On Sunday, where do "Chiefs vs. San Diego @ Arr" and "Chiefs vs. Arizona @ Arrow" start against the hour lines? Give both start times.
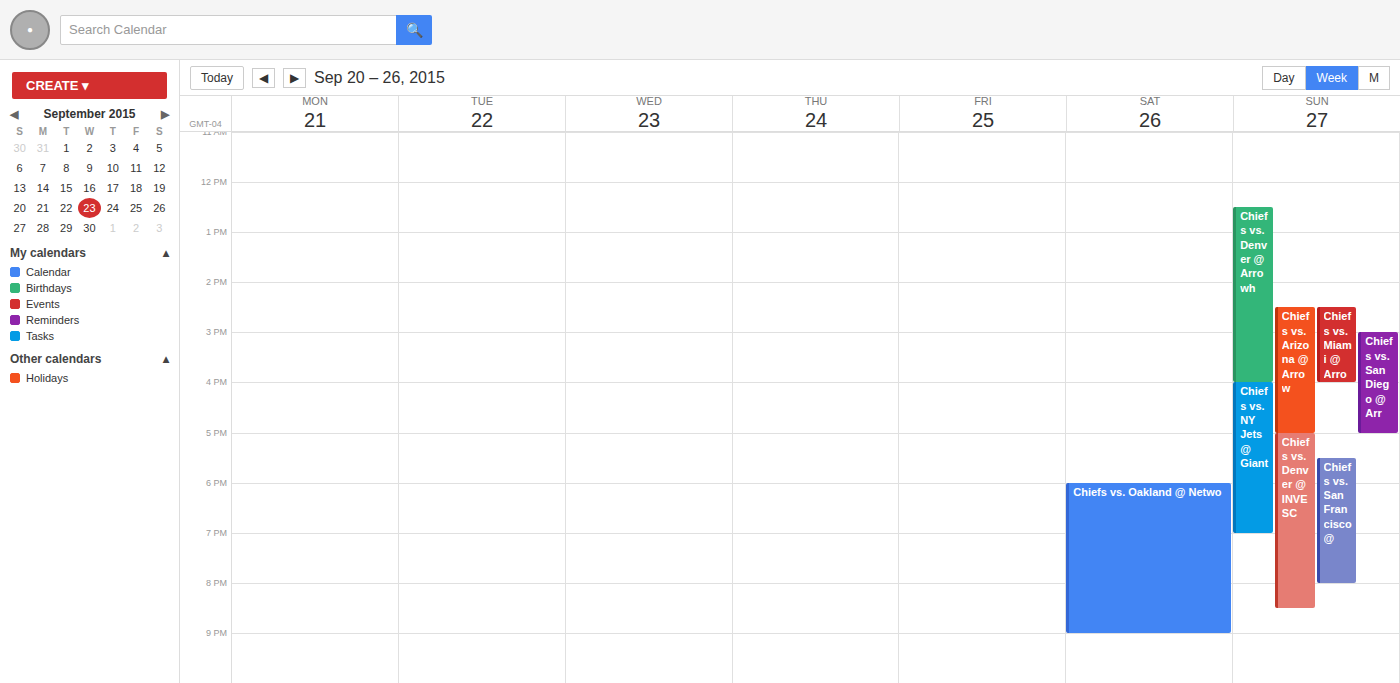
"Chiefs vs. San Diego @ Arr": 3:00 PM, exactly on the 3 PM line. "Chiefs vs. Arizona @ Arrow": 2:30 PM, halfway between the 2 PM and 3 PM lines.